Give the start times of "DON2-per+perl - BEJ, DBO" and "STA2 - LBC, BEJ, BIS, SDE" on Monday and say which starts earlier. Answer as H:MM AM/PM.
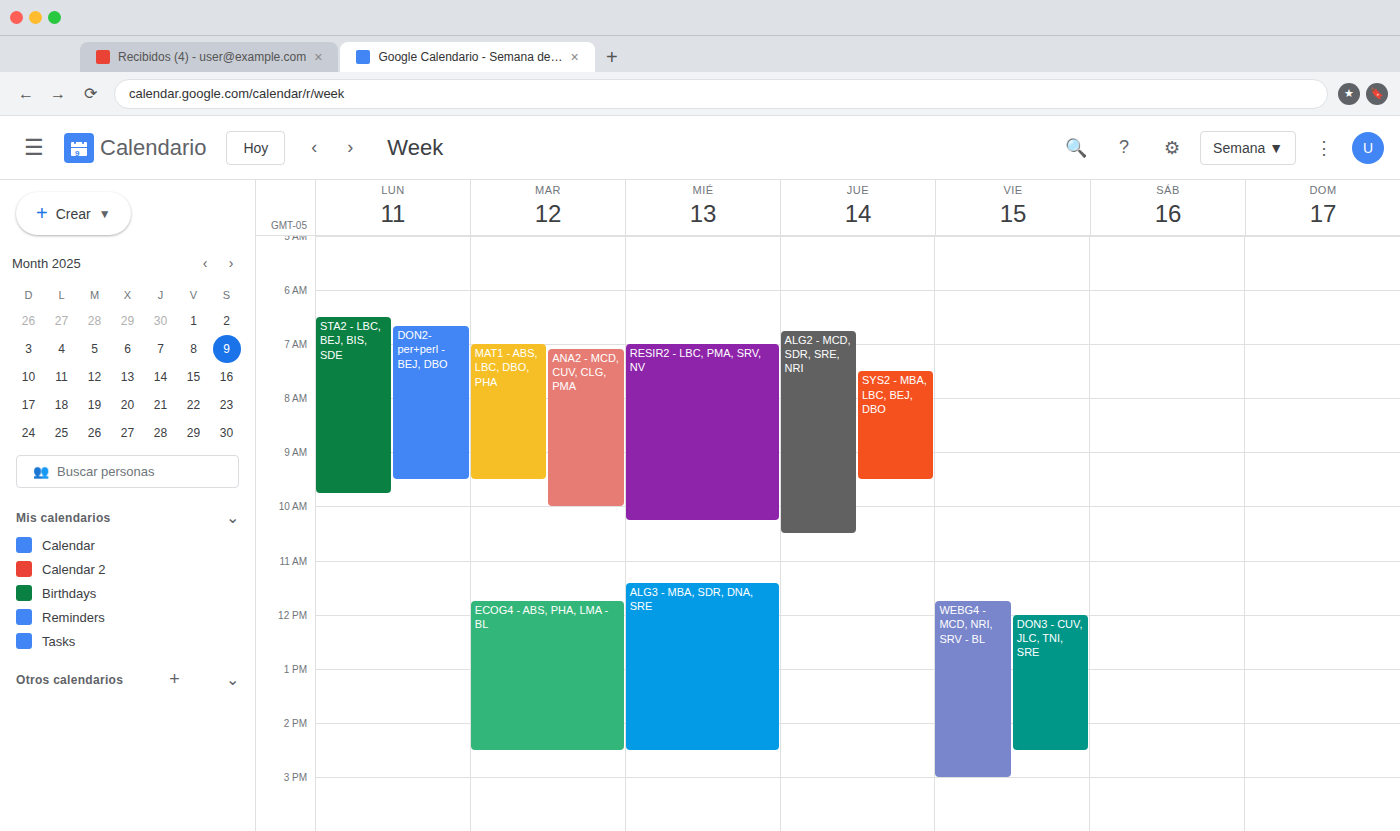
"STA2 - LBC, BEJ, BIS, SDE" 6:30 AM; "DON2-per+perl - BEJ, DBO" 6:40 AM.